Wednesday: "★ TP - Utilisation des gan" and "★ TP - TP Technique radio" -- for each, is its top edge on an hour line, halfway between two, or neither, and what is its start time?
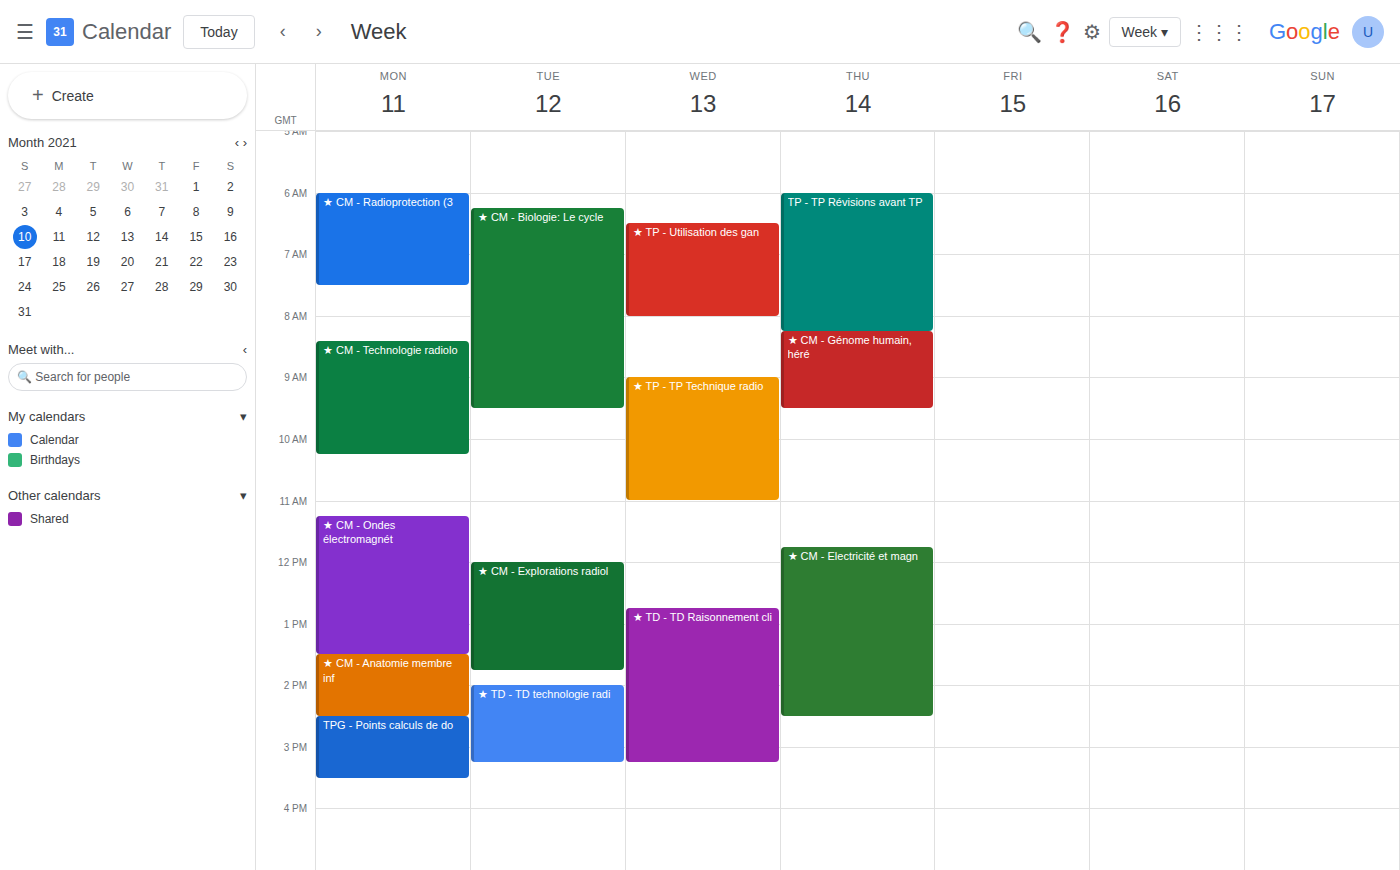
"★ TP - Utilisation des gan": 6:30 AM, halfway between the 6 AM and 7 AM lines. "★ TP - TP Technique radio": 9:00 AM, exactly on the 9 AM line.